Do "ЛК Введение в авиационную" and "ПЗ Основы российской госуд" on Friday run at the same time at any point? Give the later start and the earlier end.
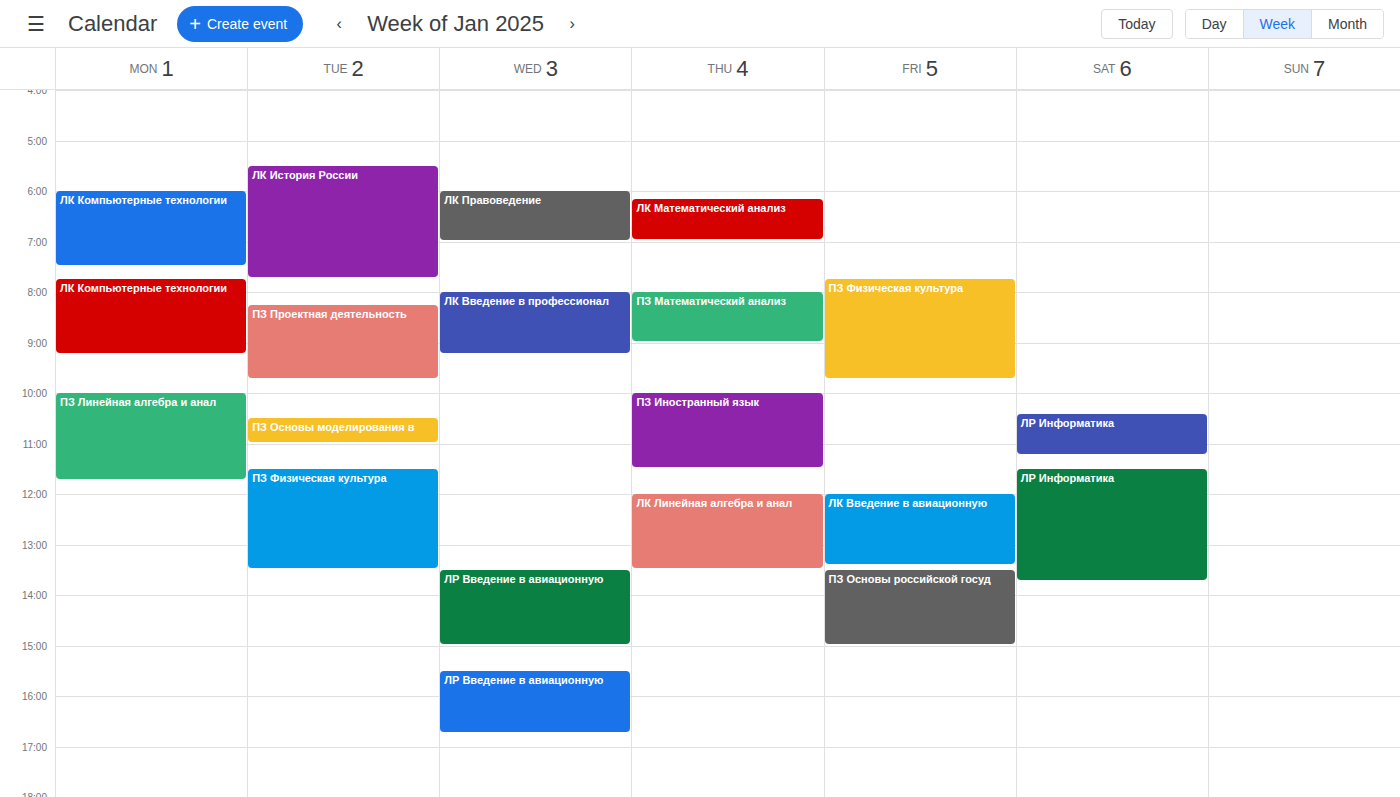
"ЛК Введение в авиационную" ends at 1:25 PM and "ПЗ Основы российской госуд" starts at 1:30 PM -- no overlap.